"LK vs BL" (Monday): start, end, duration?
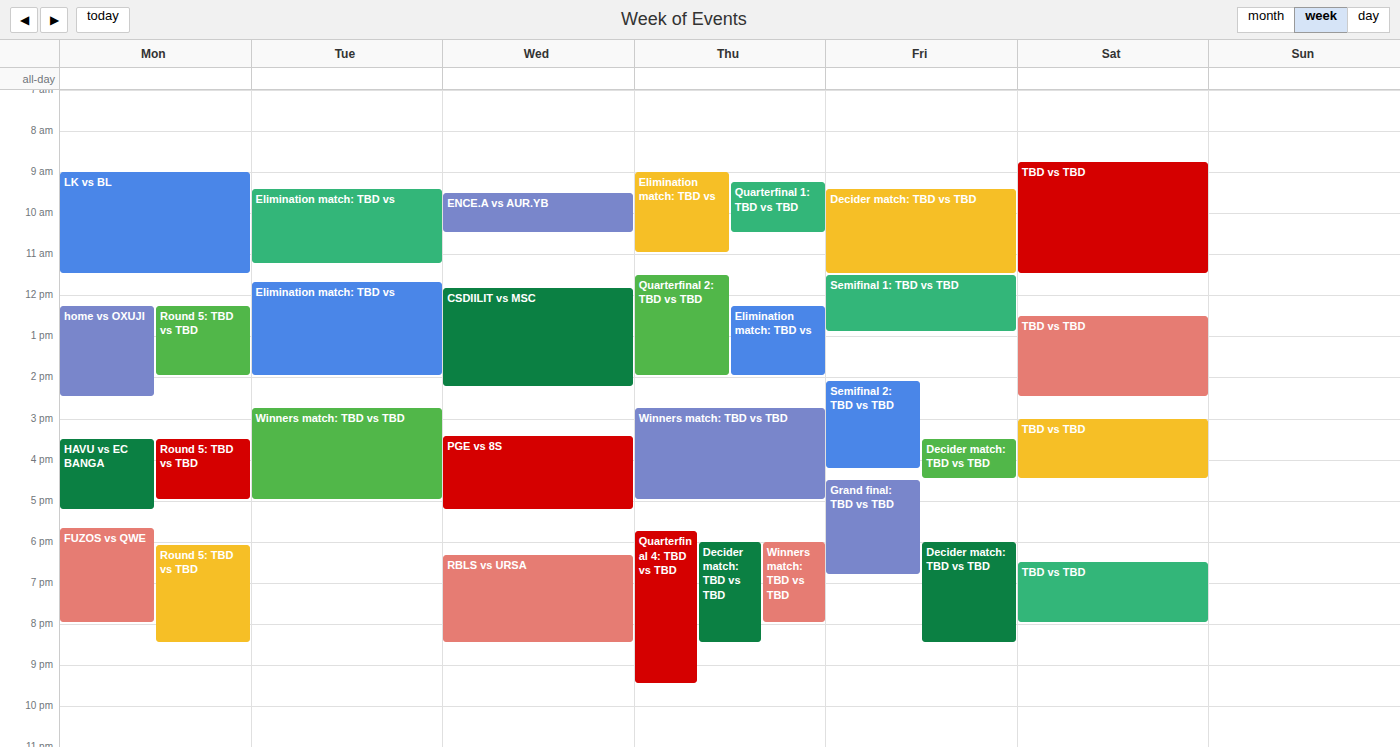
9:00 AM to 11:30 AM, 2 hours 30 minutes